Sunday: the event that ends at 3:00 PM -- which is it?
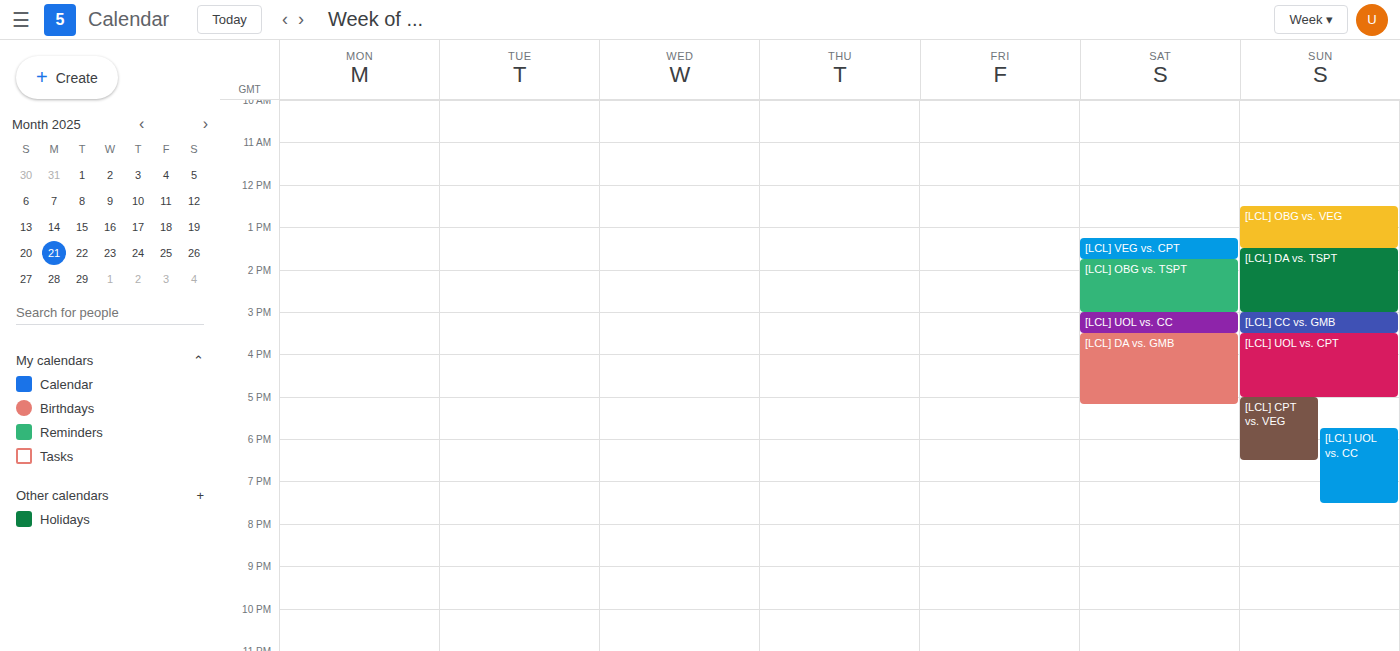
"[LCL] DA vs. TSPT"